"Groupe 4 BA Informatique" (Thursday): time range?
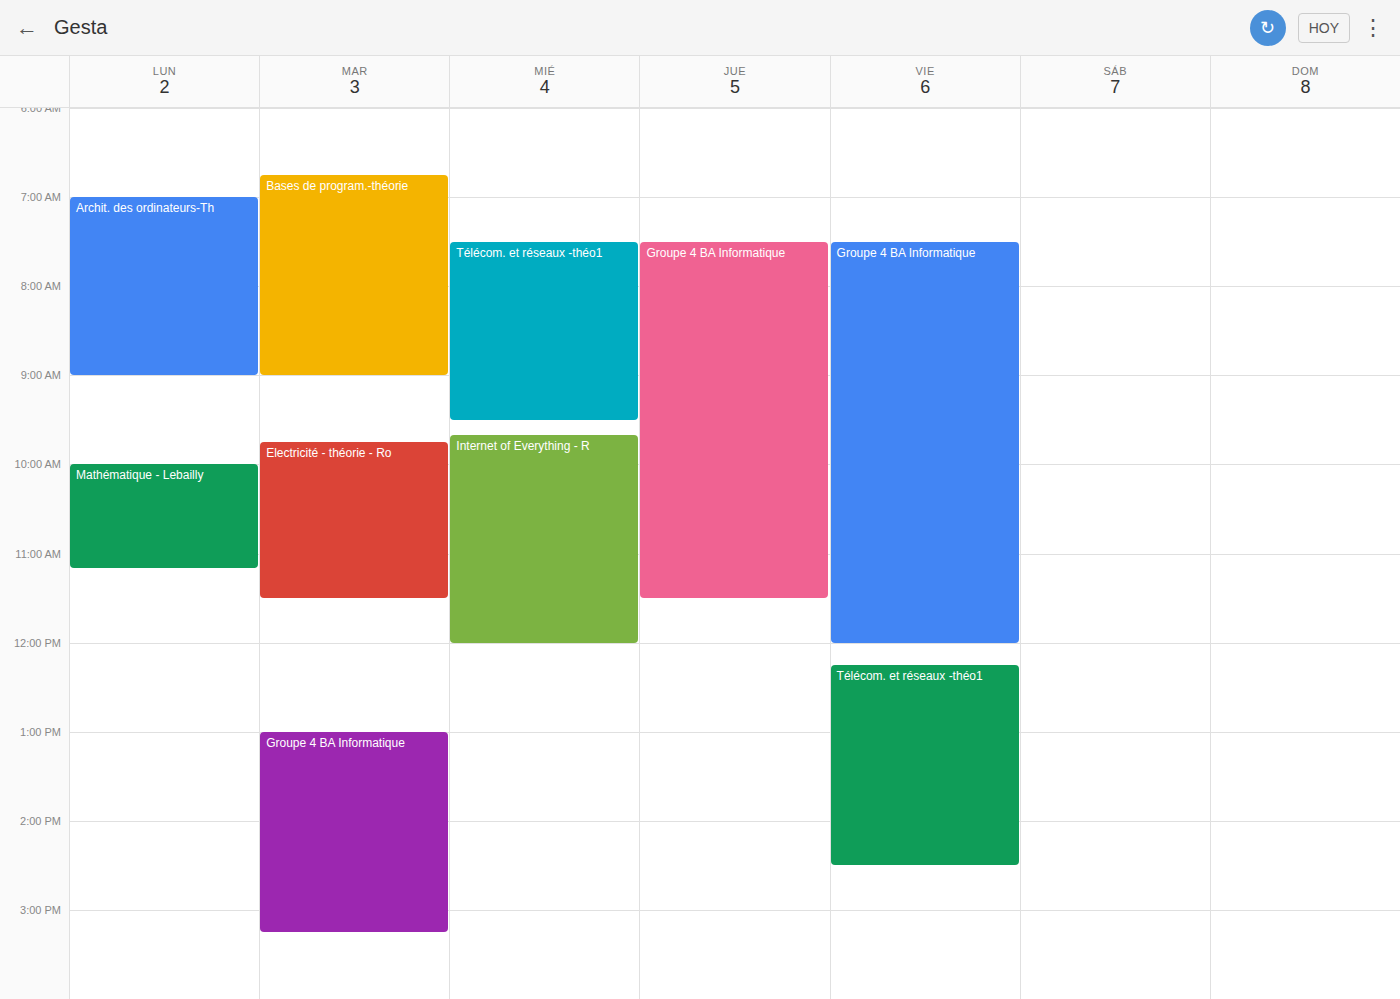
7:30 AM to 11:30 AM